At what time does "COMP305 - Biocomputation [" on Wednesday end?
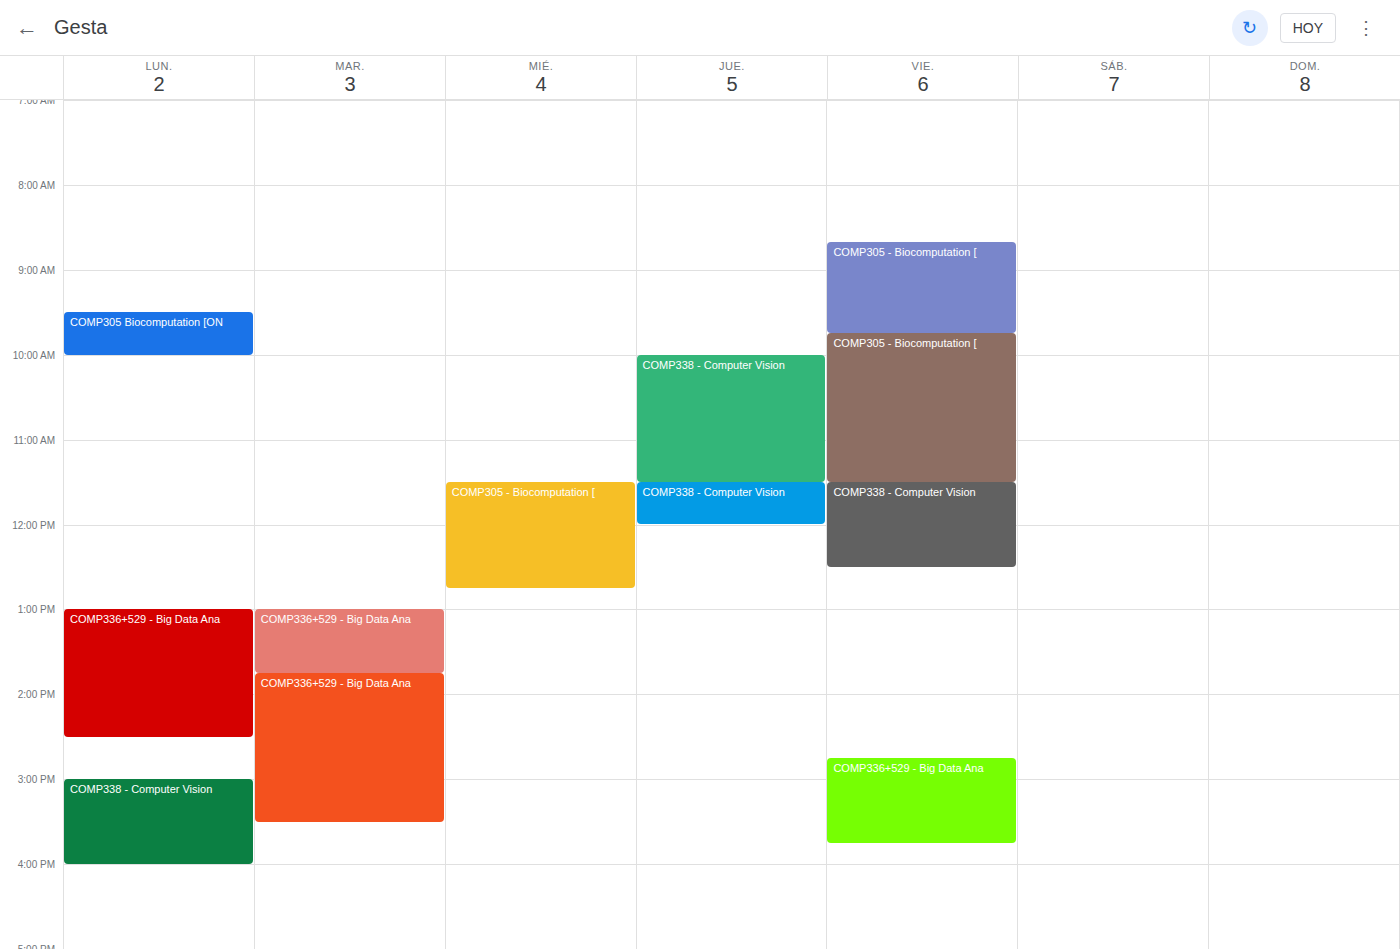
12:45 PM